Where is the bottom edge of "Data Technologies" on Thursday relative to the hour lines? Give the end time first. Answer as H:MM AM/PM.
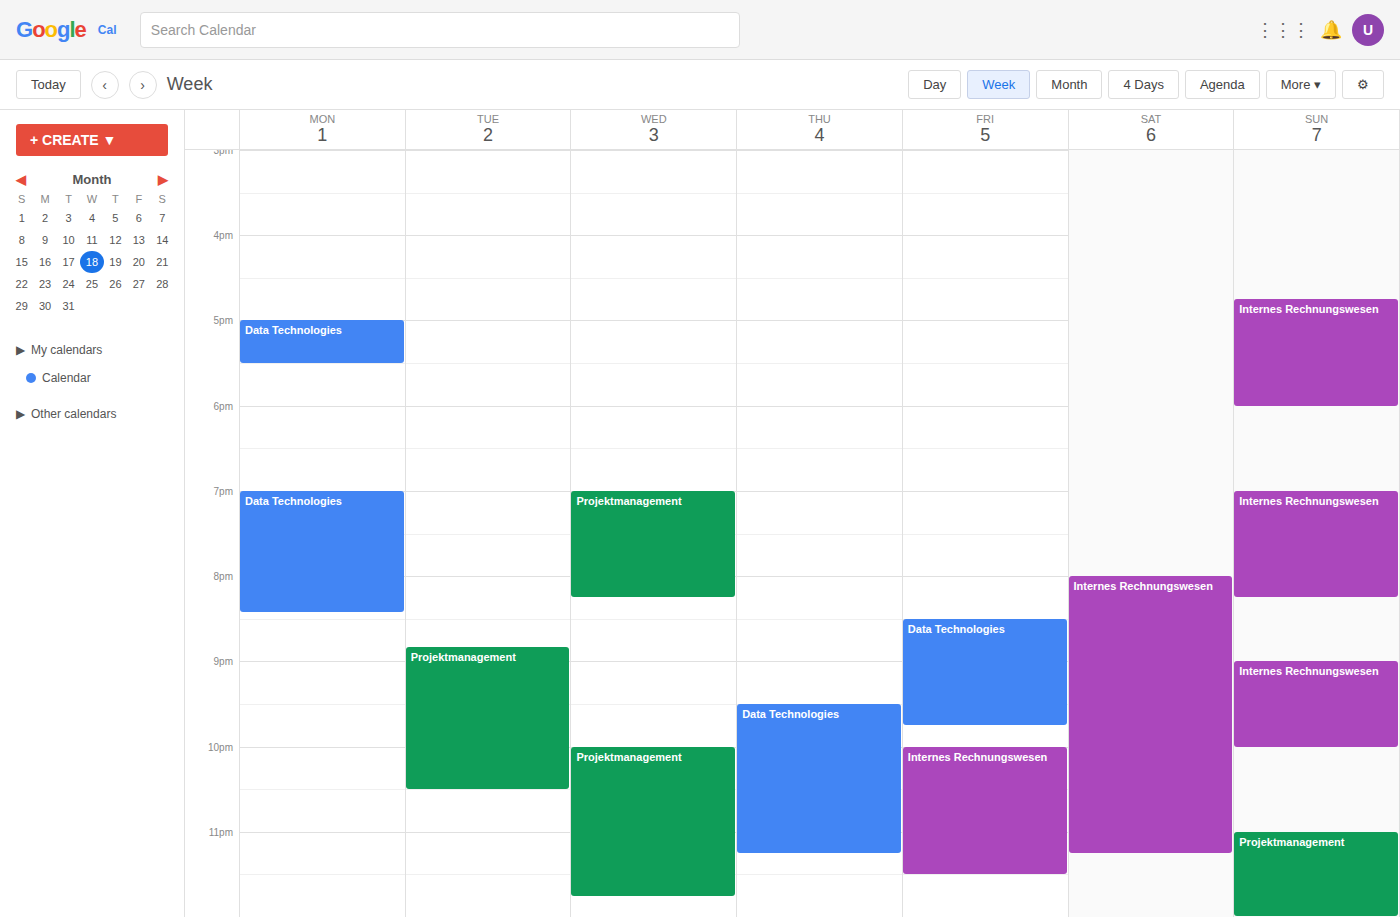
11:15 PM -- neither: a quarter of the way from the 11 PM line to the 12 AM line.